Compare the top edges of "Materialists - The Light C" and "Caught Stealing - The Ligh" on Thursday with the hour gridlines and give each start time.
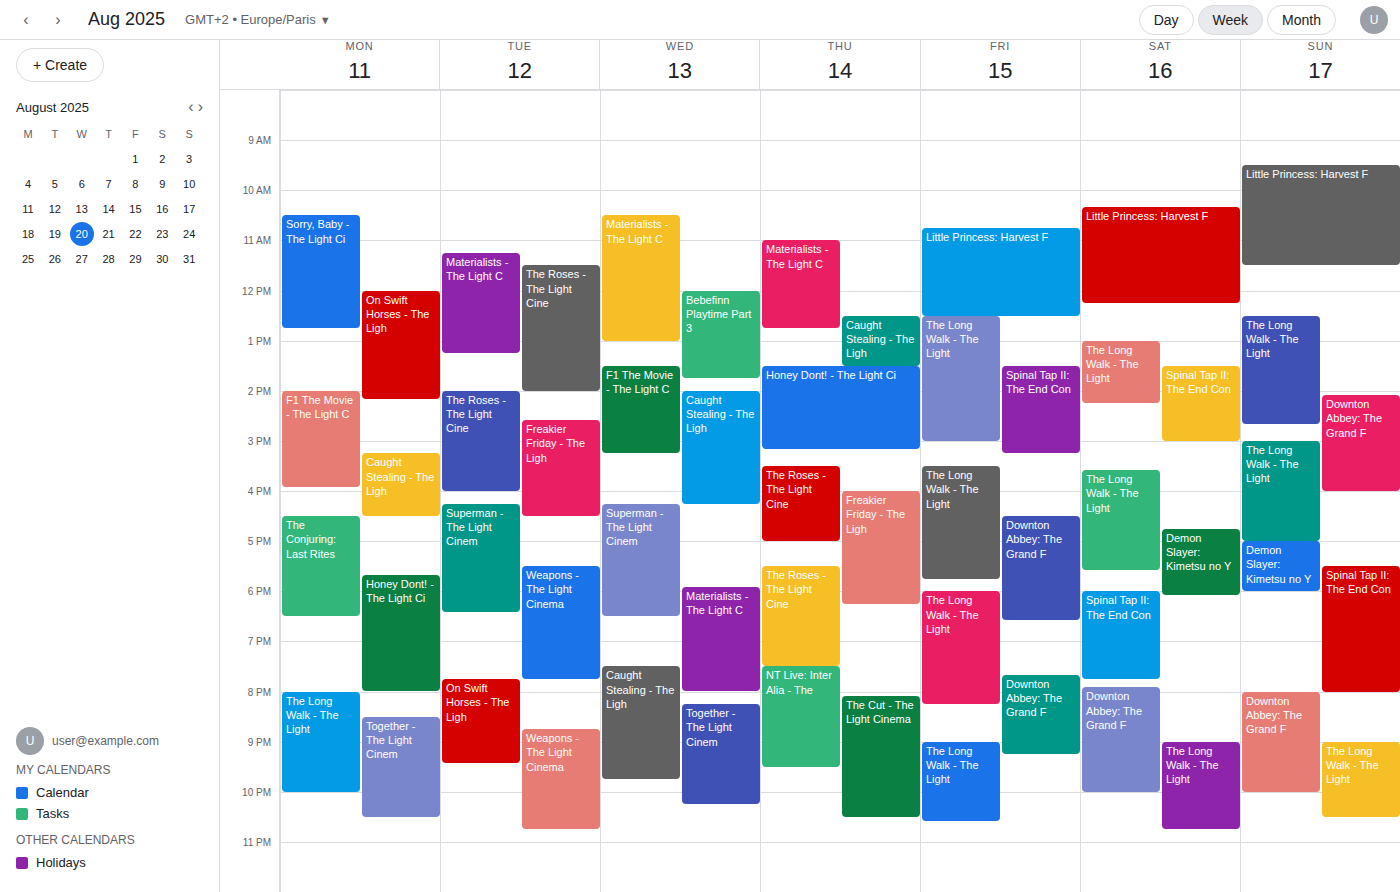
"Materialists - The Light C": 11:00 AM, exactly on the 11 AM line. "Caught Stealing - The Ligh": 12:30 PM, halfway between the 12 PM and 1 PM lines.